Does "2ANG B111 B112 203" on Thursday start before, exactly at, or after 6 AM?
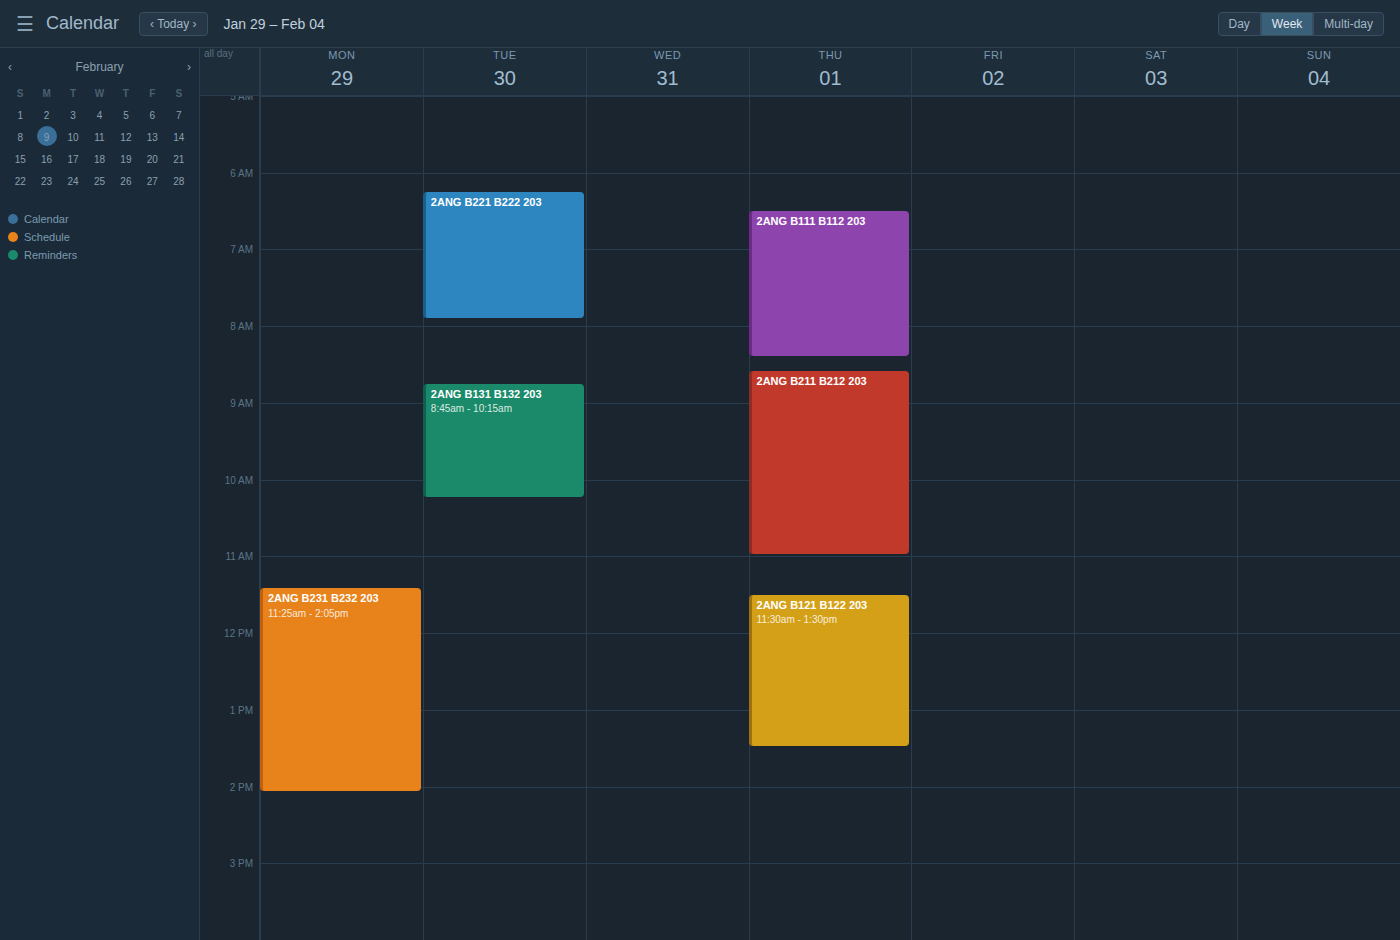
6:30 AM -- after 6 AM, 30 minutes below the 6 AM line.